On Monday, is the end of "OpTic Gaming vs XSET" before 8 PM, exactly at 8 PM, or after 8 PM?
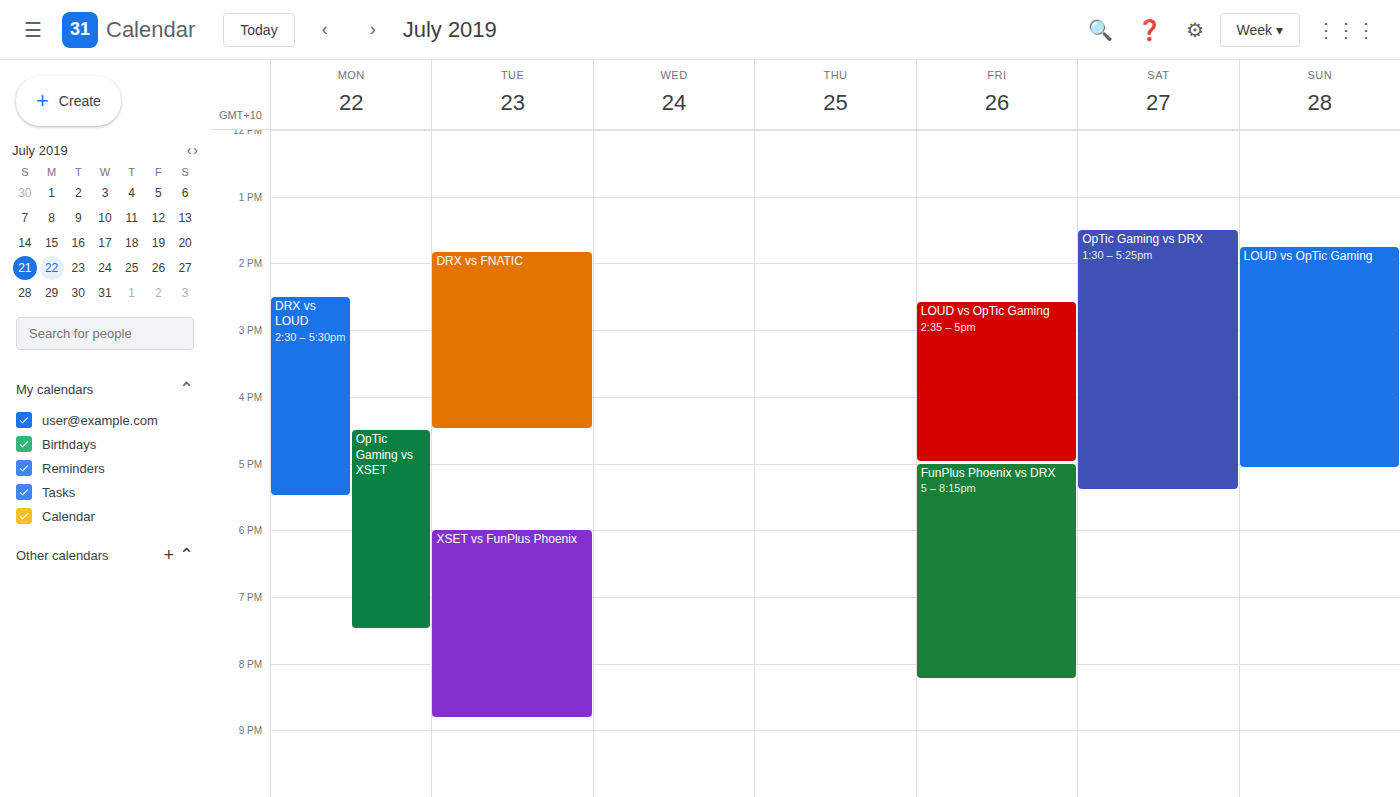
7:30 PM -- before 8 PM, 30 minutes above the 8 PM line.